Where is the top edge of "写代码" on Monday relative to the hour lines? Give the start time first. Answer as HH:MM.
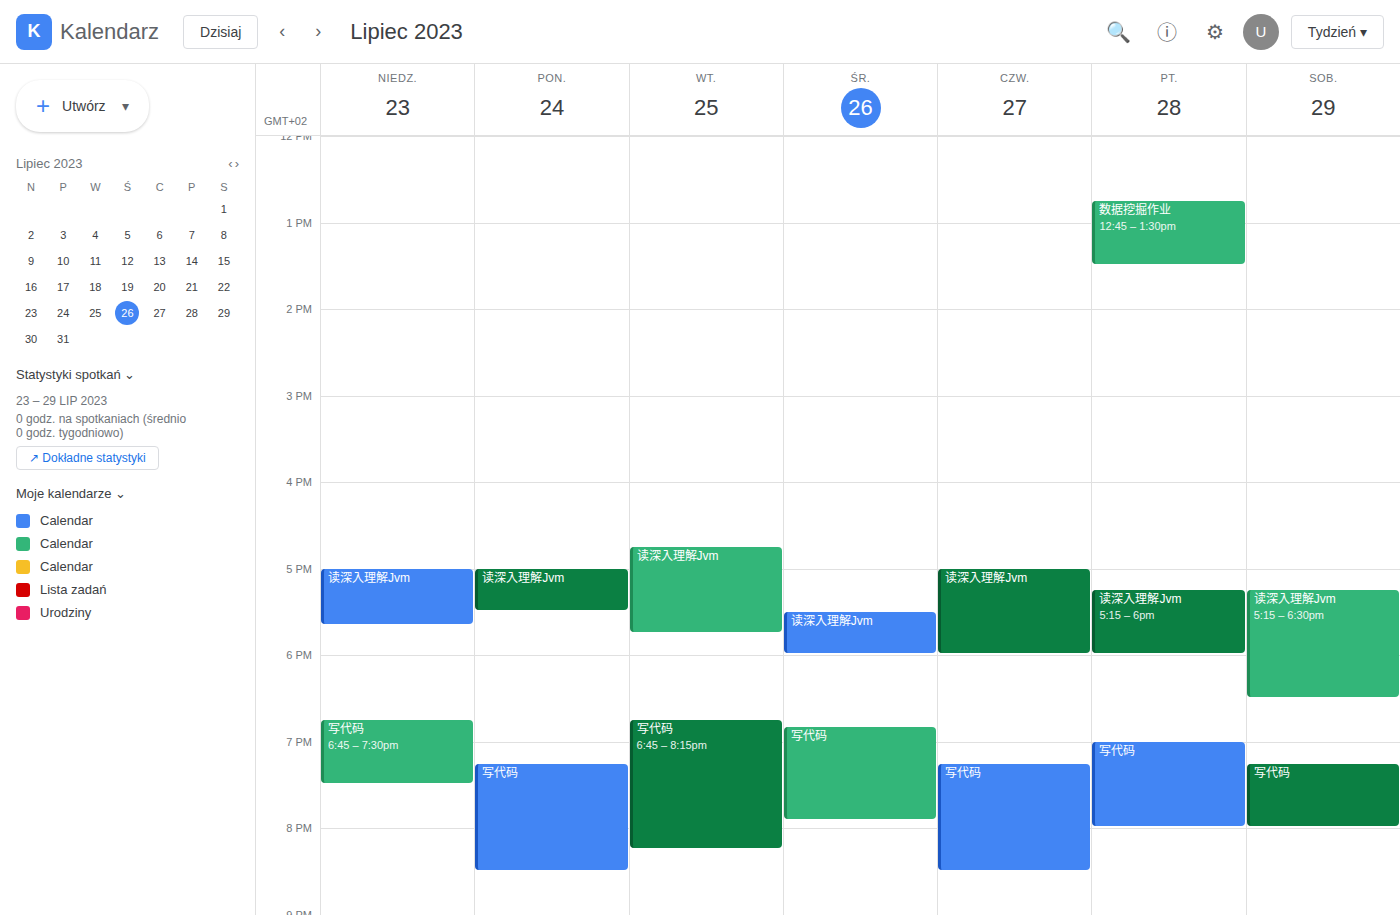
19:15 -- neither: a quarter of the way from the 19:00 line to the 20:00 line.